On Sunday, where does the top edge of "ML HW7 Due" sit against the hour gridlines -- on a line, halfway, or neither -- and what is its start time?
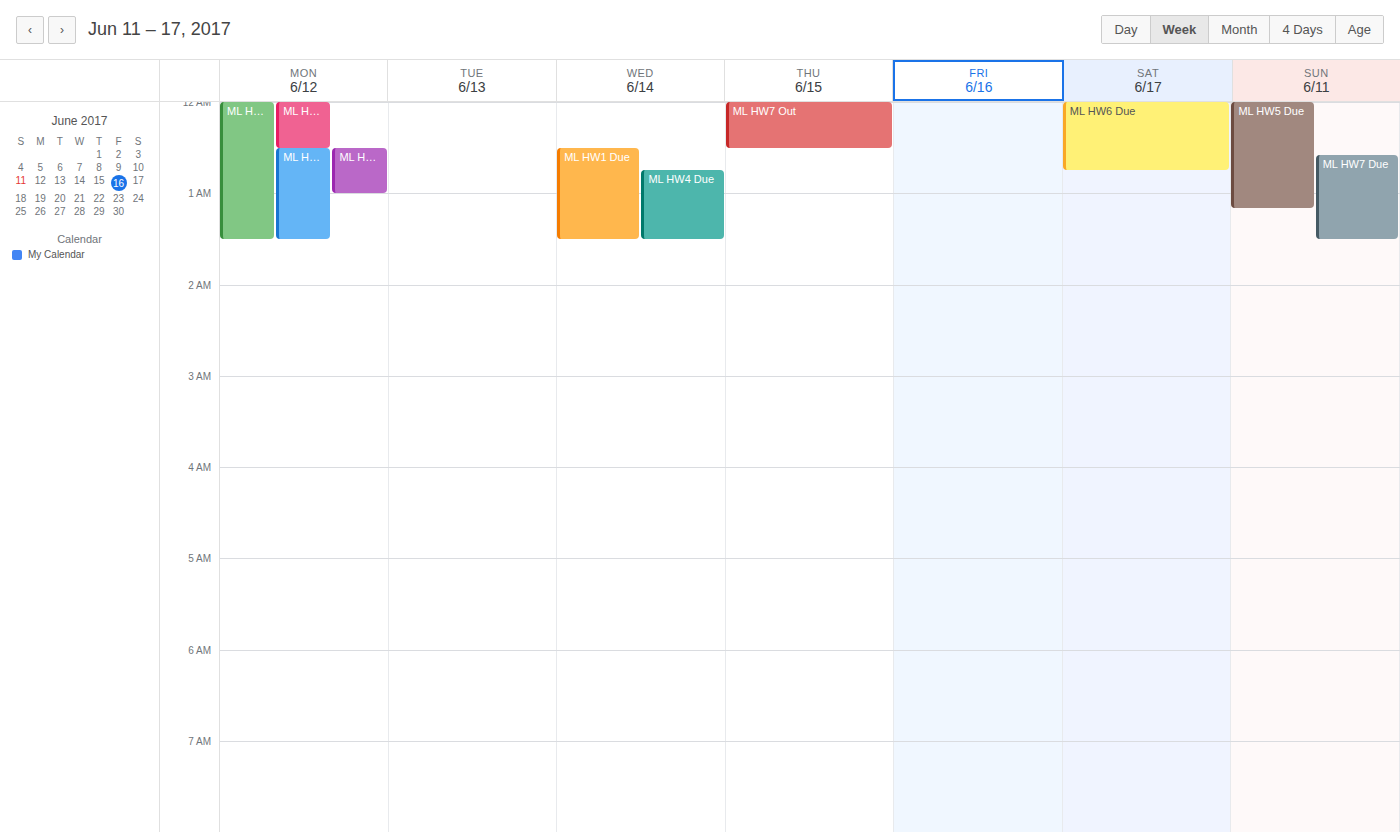
12:35 AM -- neither: 35 minutes below the 12 AM line and 25 minutes above the 1 AM line.